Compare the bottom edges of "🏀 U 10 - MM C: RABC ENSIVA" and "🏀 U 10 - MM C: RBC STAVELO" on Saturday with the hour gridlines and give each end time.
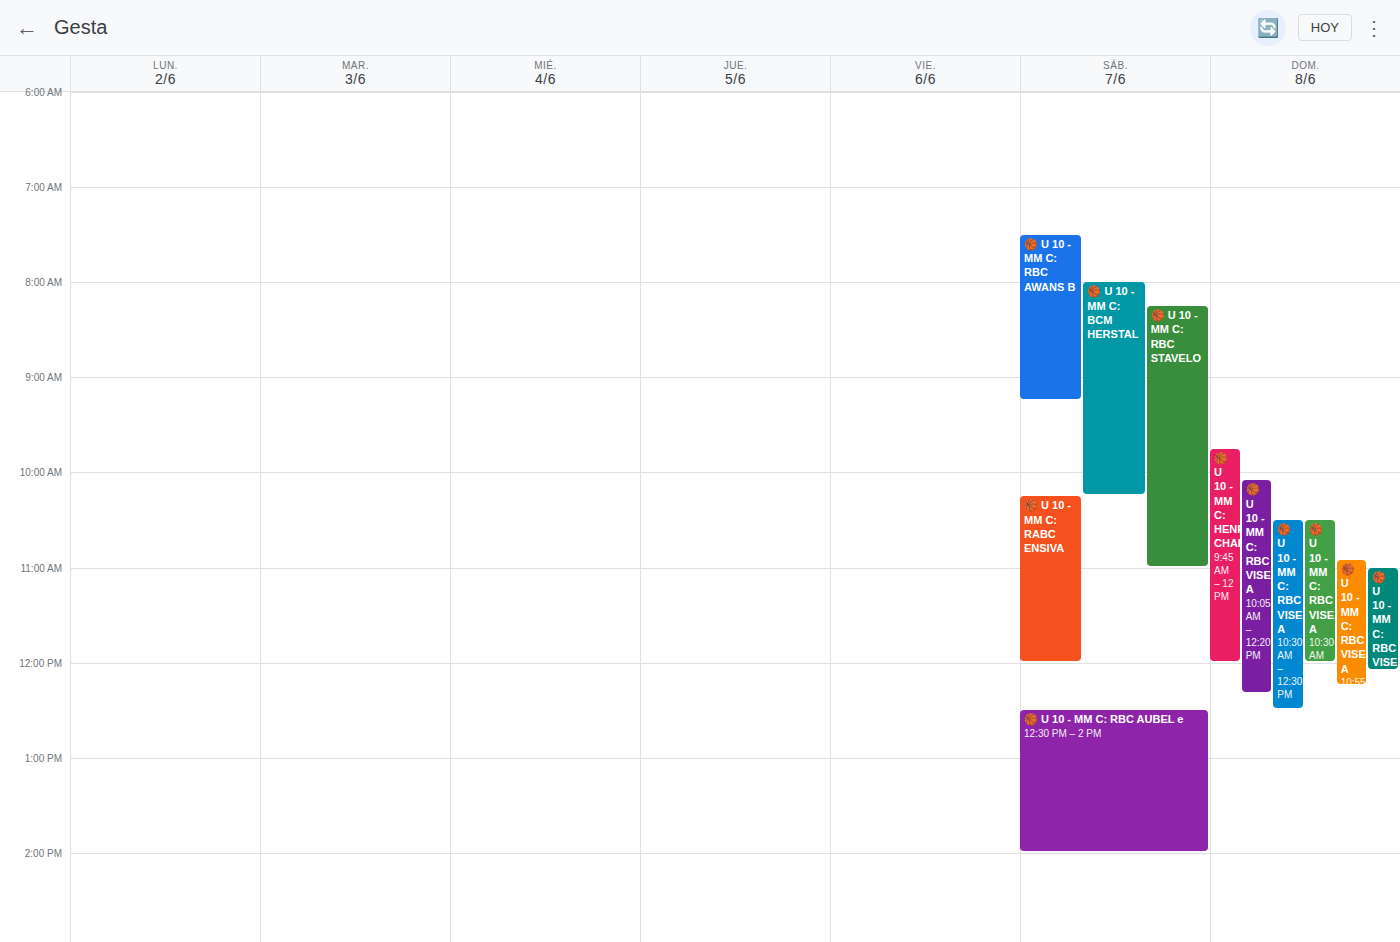
"🏀 U 10 - MM C: RABC ENSIVA": 12:00, exactly on the 12:00 line. "🏀 U 10 - MM C: RBC STAVELO": 11:00, exactly on the 11:00 line.